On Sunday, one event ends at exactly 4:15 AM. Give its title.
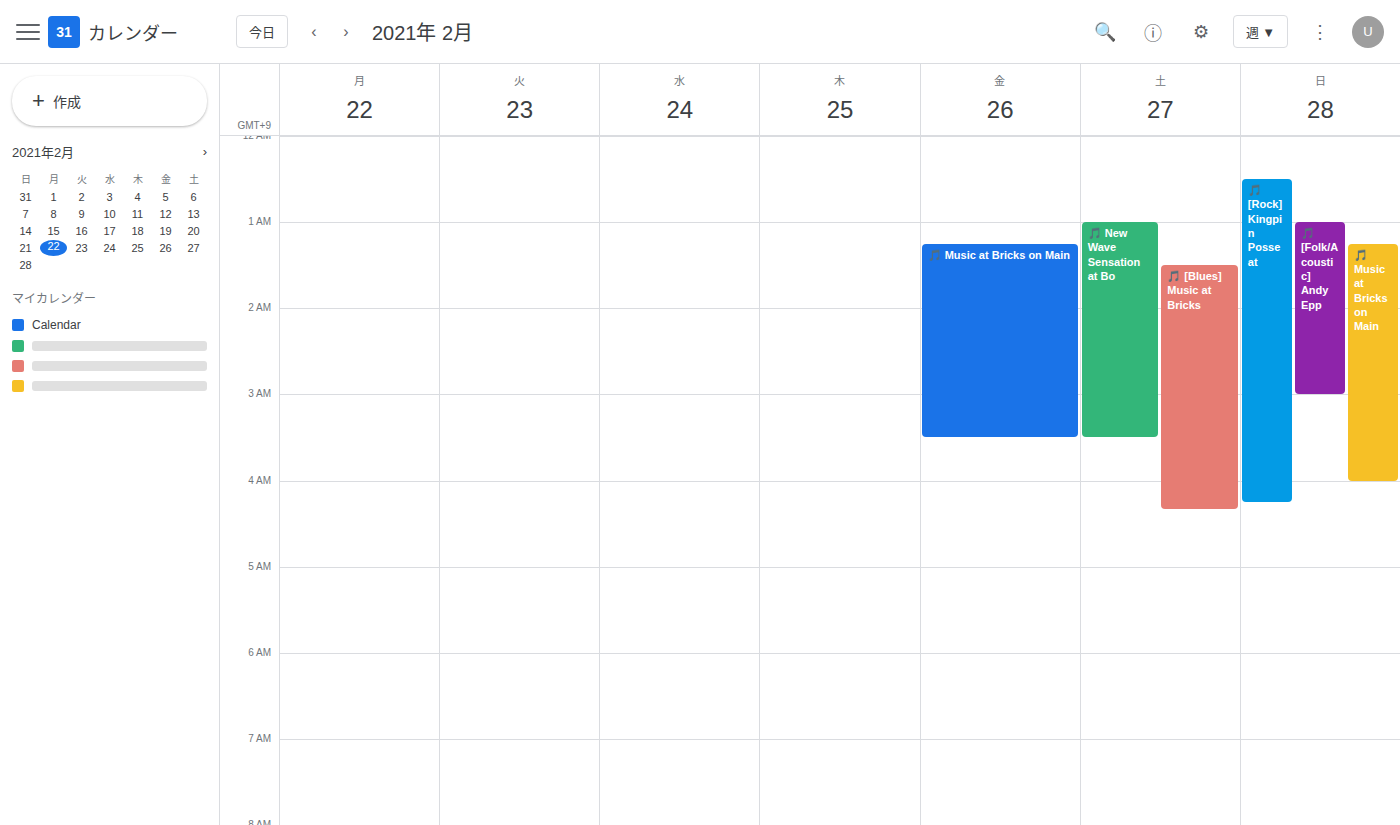
"🎵 [Rock] Kingpin Posse at"